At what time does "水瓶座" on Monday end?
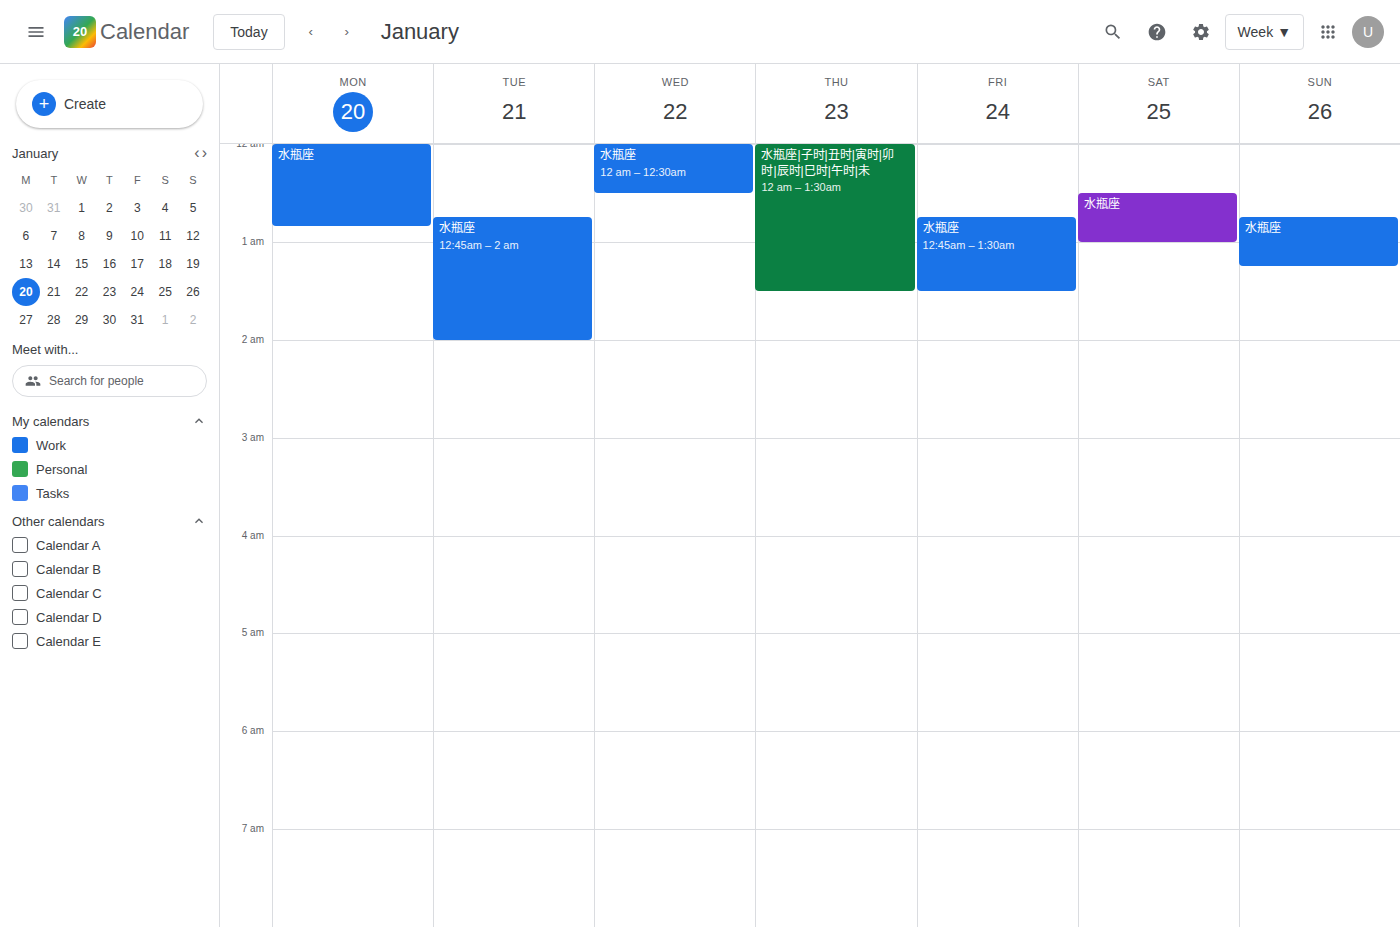
12:50 AM